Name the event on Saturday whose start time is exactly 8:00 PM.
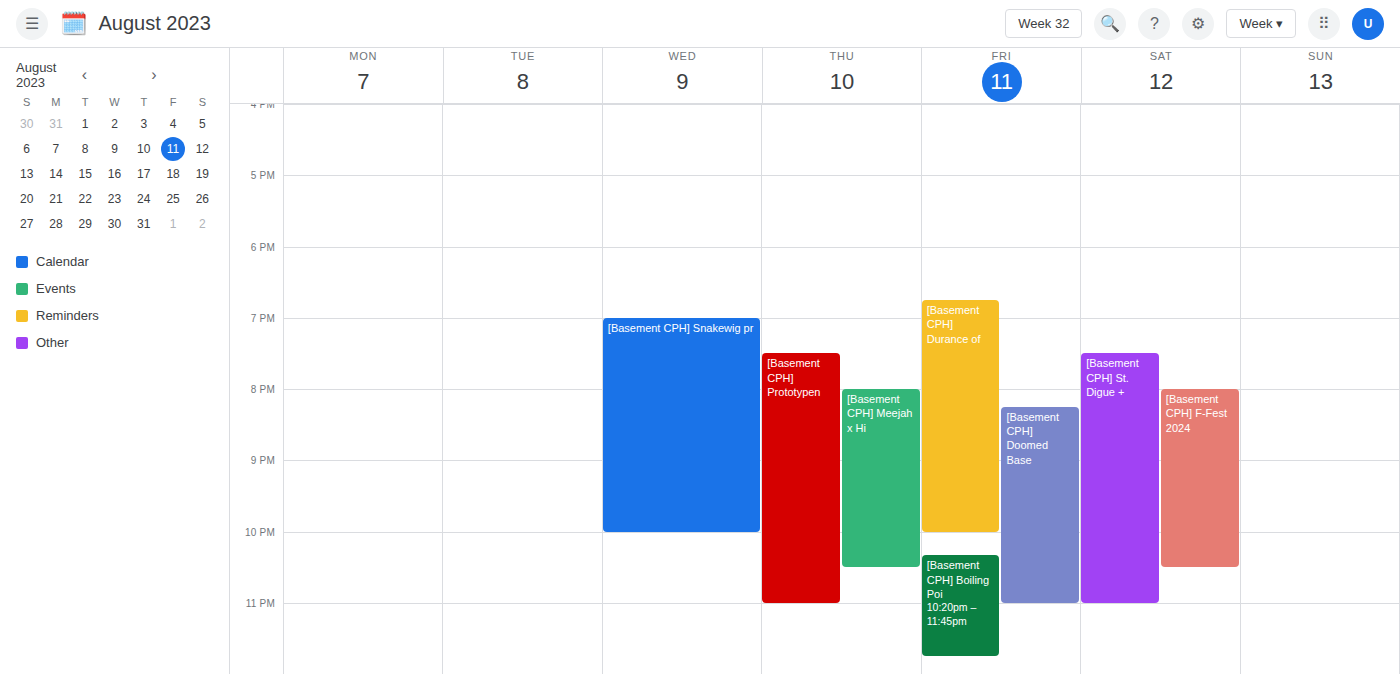
"[Basement CPH] F-Fest 2024"